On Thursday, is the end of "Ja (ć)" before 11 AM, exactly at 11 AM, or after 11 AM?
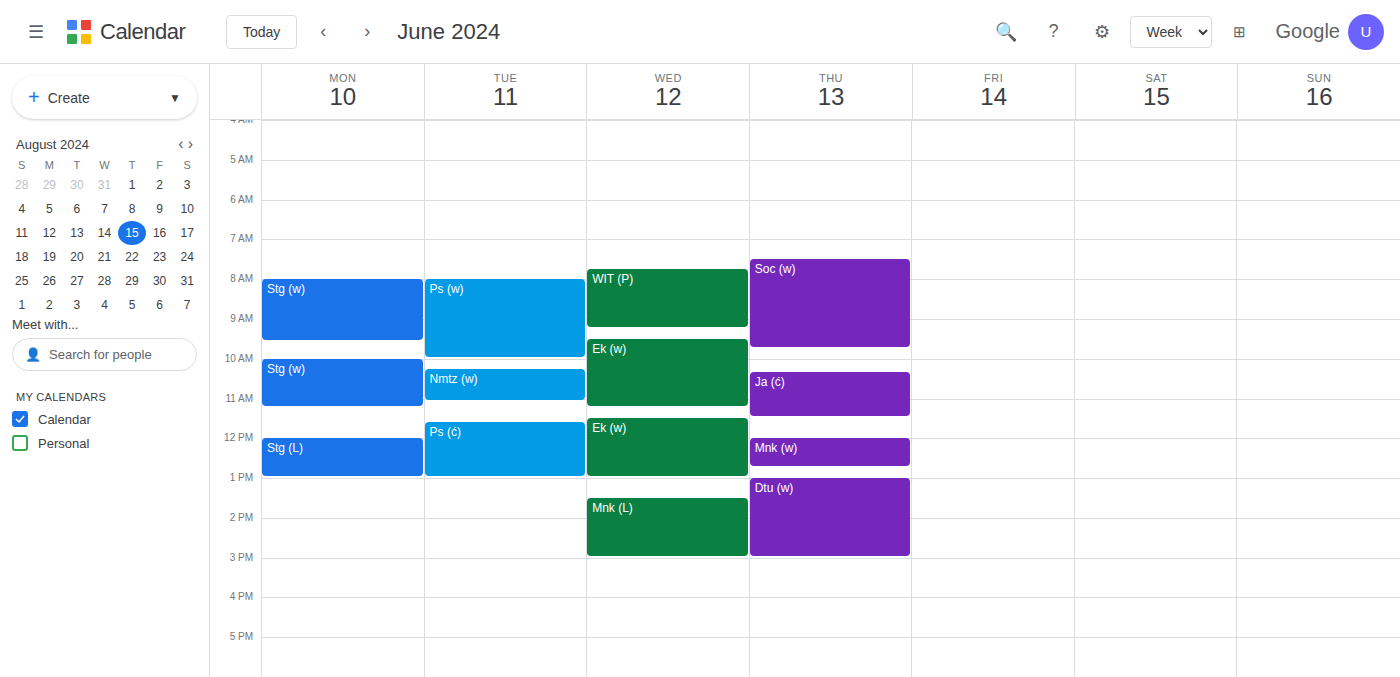
11:30 AM -- after 11 AM, 30 minutes below the 11 AM line.